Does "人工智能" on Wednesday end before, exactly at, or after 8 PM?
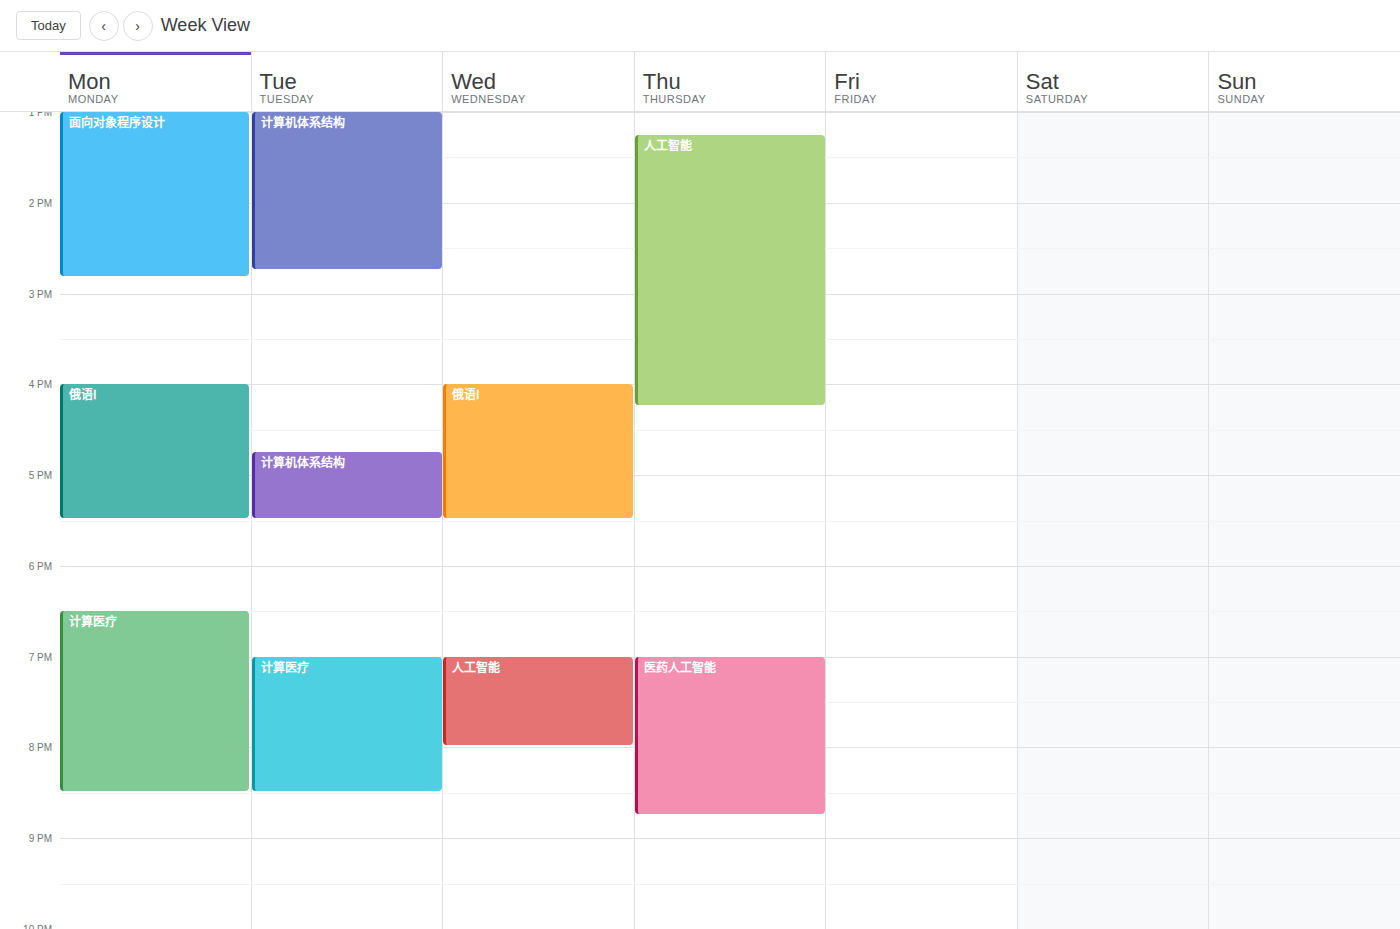
8:00 PM -- exactly at 8 PM, on the 8 PM line.